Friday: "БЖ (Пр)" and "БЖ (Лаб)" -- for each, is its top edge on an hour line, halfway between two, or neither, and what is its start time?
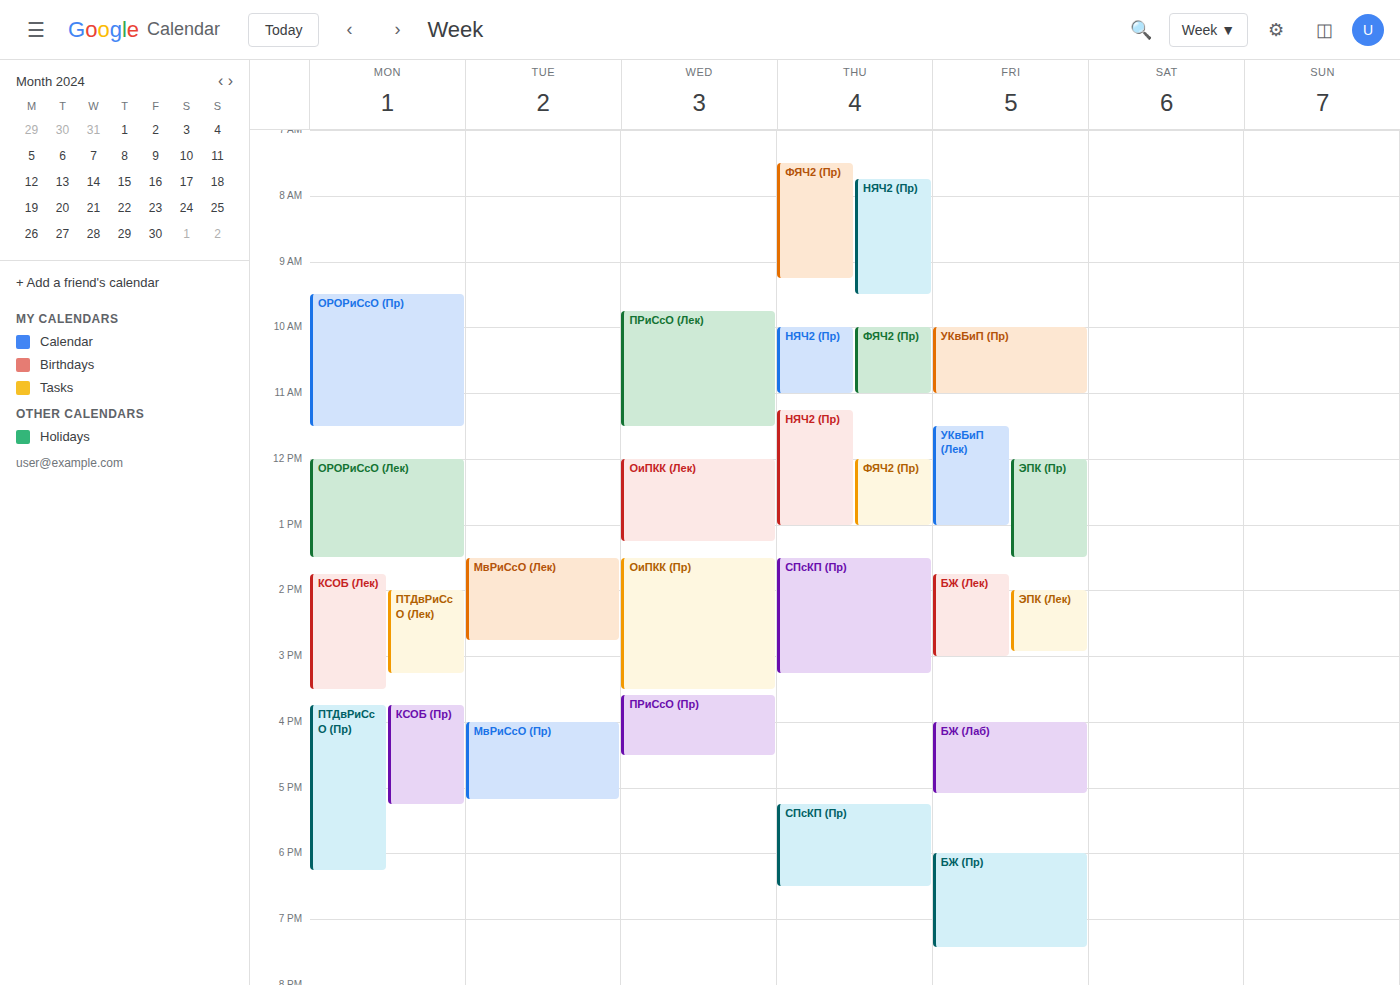
"БЖ (Пр)": 6:00 PM, exactly on the 6 PM line. "БЖ (Лаб)": 4:00 PM, exactly on the 4 PM line.